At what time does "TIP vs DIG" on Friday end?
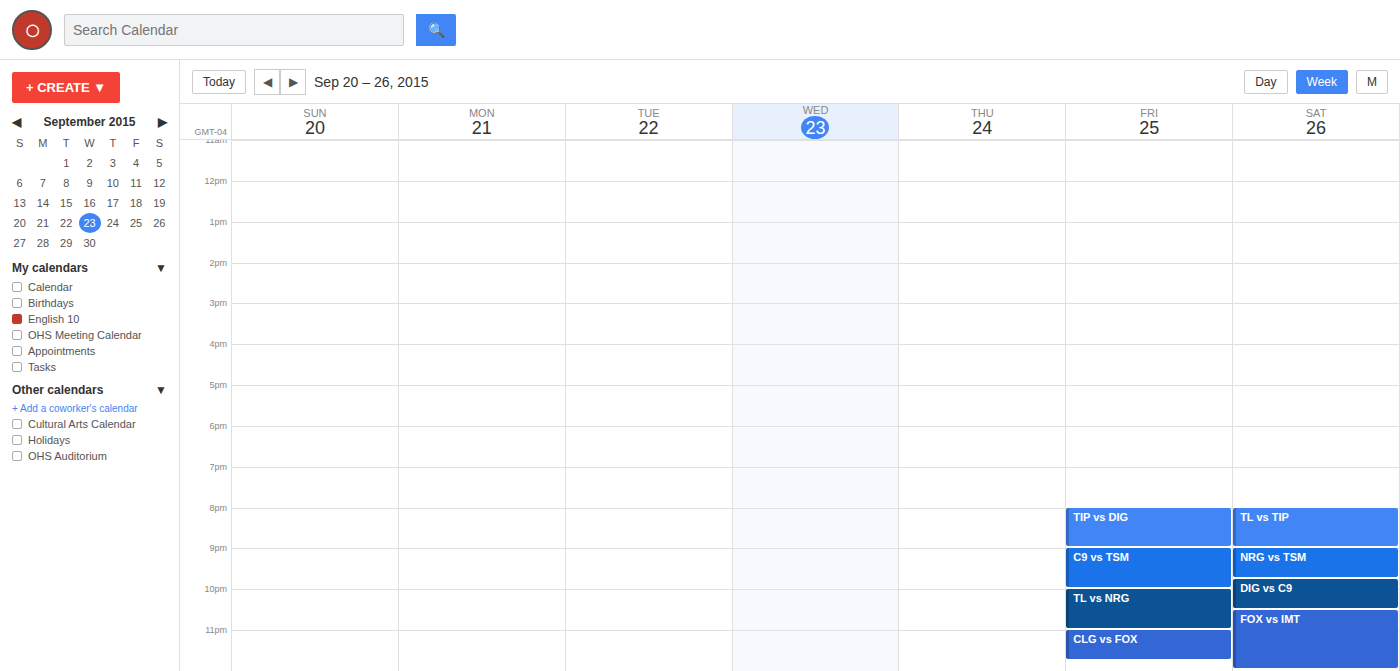
9:00 PM